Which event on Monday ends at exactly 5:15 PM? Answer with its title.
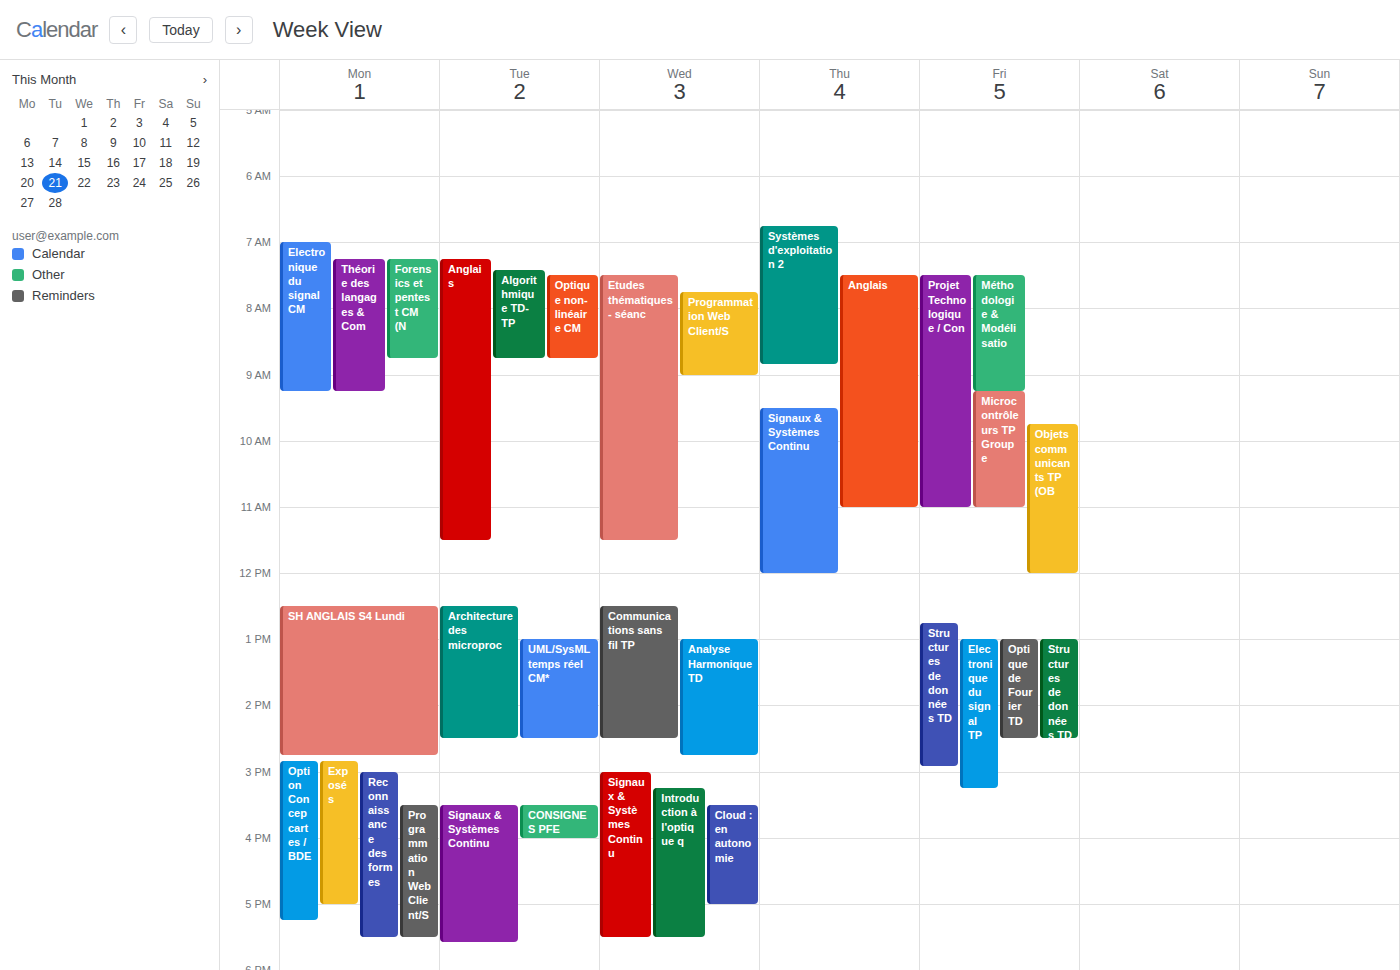
"Option Concep cartes / BDE"